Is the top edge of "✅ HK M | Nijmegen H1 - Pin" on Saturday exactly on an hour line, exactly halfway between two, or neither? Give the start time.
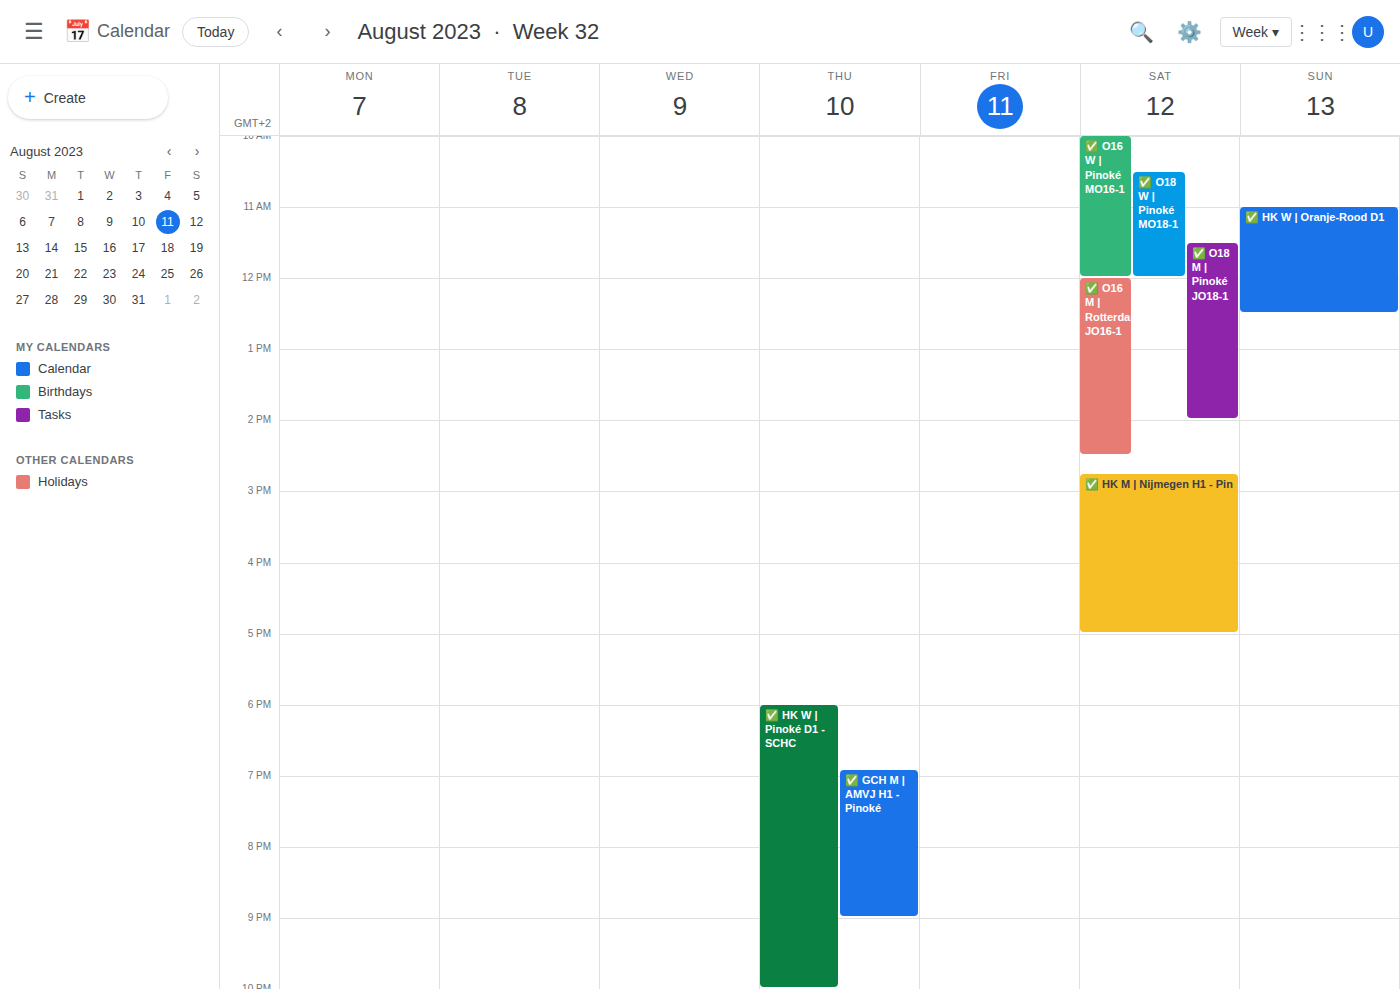
2:45 PM -- neither: three quarters of the way from the 2 PM line to the 3 PM line.